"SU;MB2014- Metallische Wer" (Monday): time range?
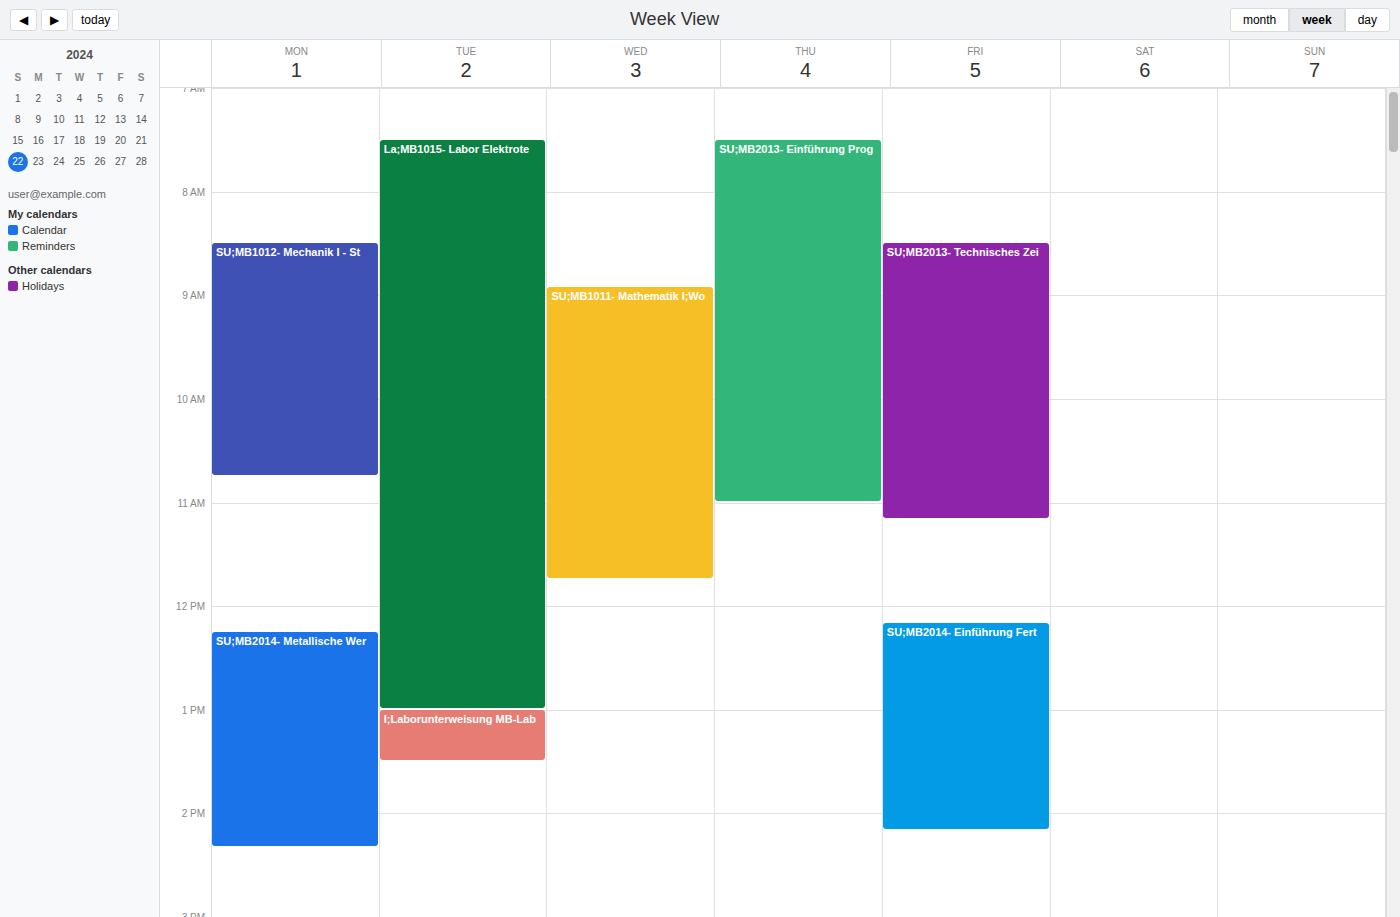
12:15 PM to 2:20 PM